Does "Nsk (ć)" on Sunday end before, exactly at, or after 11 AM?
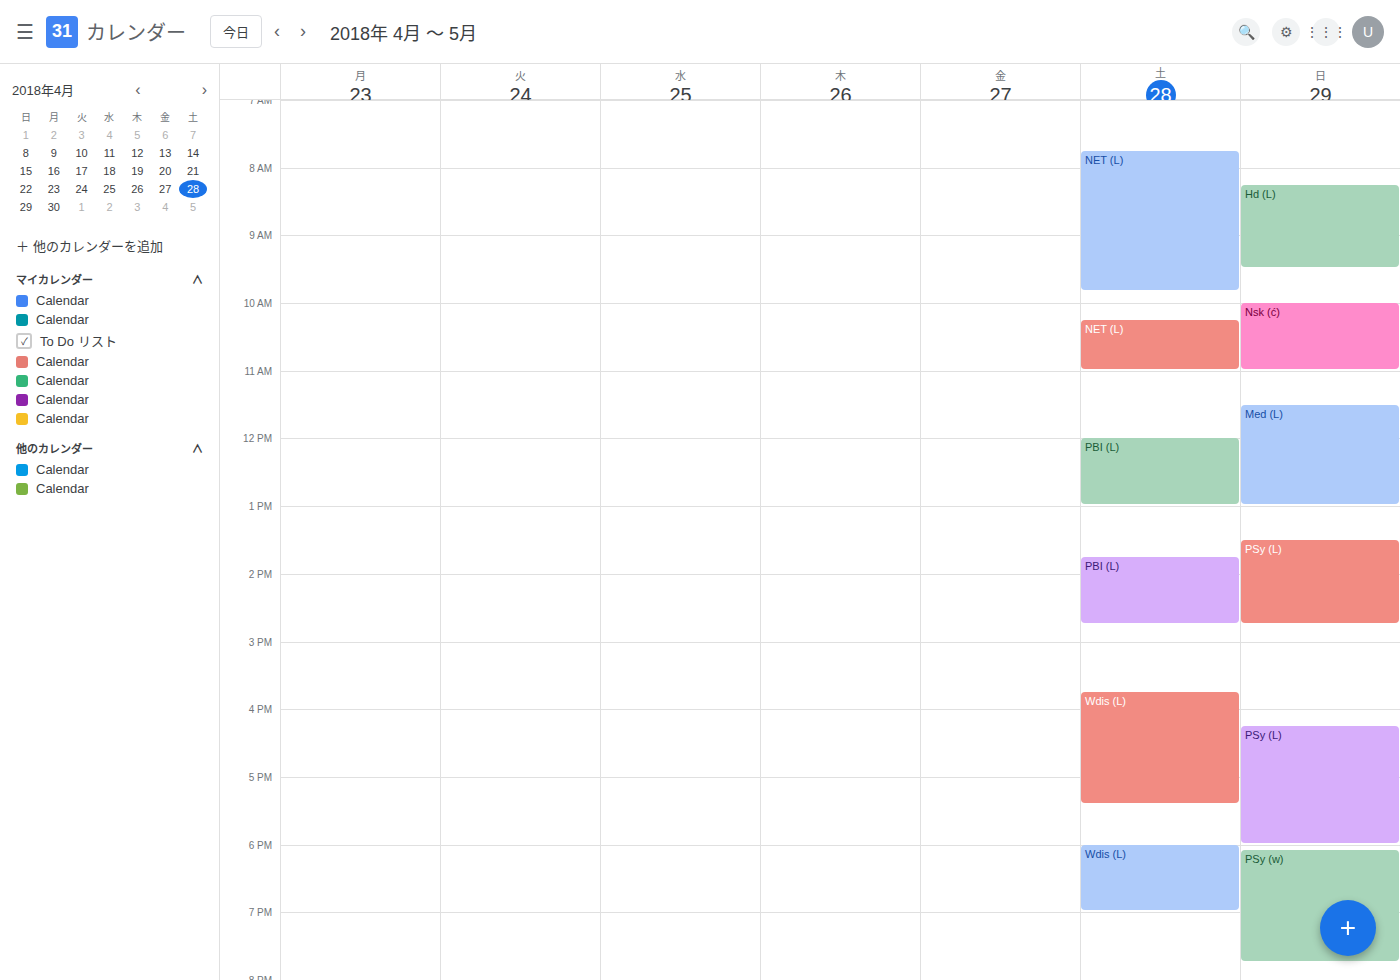
11:00 AM -- exactly at 11 AM, on the 11 AM line.